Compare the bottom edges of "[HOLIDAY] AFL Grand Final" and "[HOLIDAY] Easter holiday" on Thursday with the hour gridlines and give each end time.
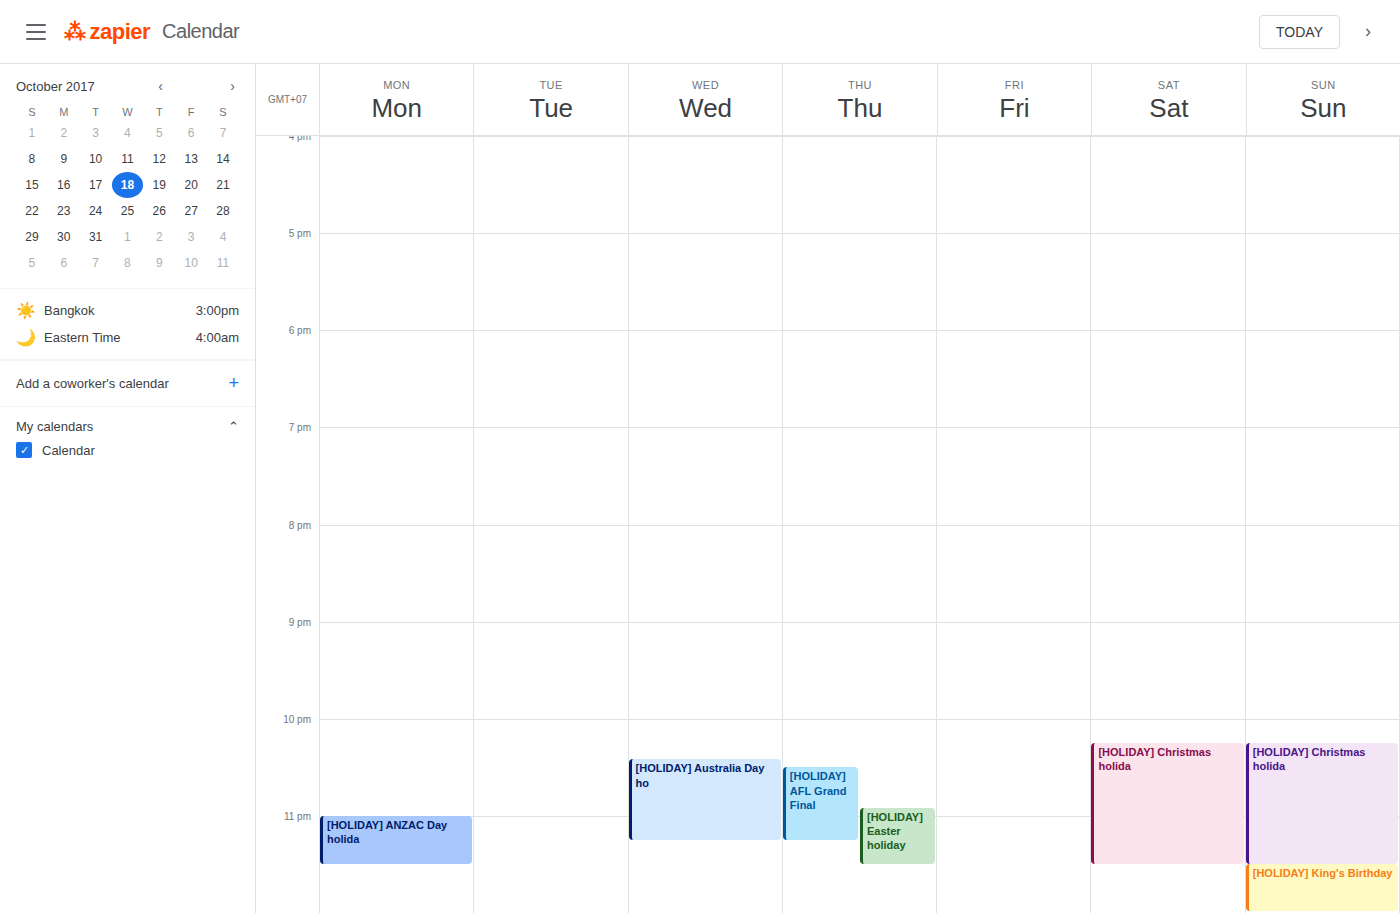
"[HOLIDAY] AFL Grand Final": 11:15 PM, neither: a quarter of the way from the 11 PM line to the 12 AM line. "[HOLIDAY] Easter holiday": 11:30 PM, halfway between the 11 PM and 12 AM lines.